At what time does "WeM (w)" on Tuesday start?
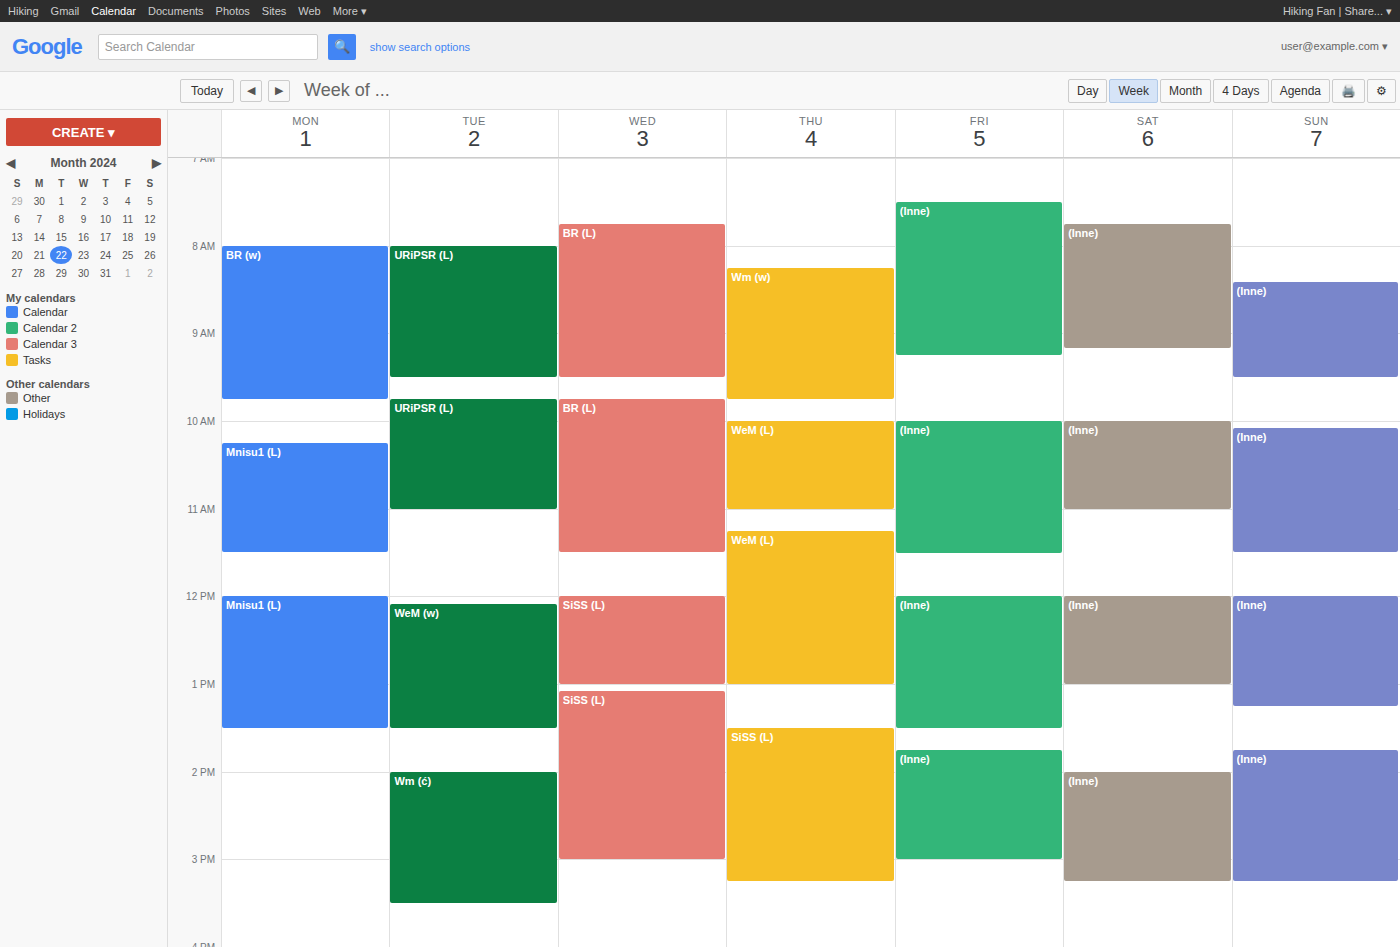
12:05 PM